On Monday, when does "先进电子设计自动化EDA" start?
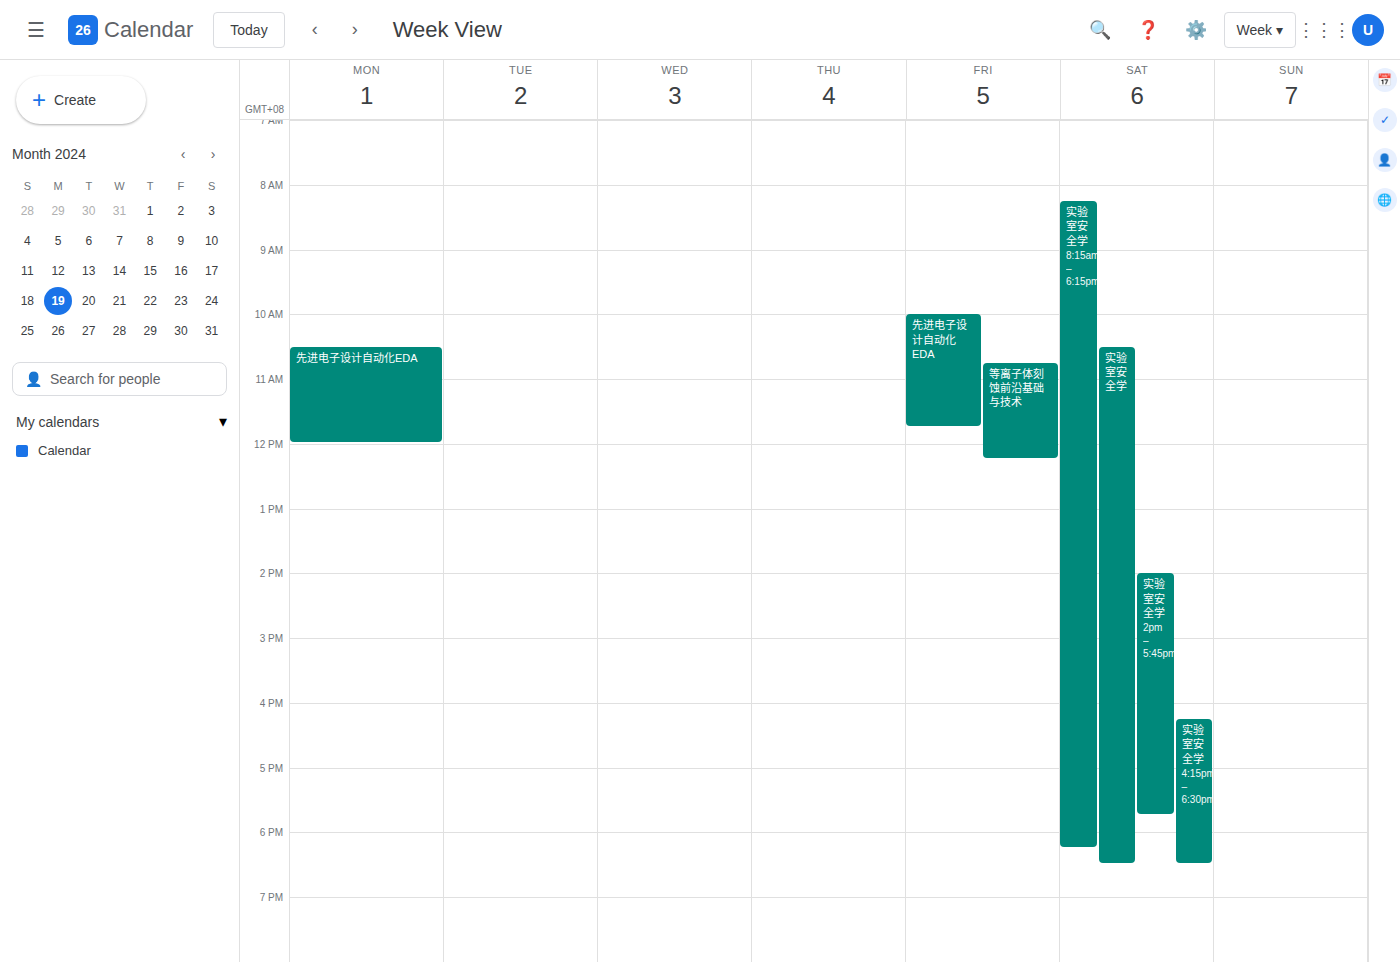
10:30